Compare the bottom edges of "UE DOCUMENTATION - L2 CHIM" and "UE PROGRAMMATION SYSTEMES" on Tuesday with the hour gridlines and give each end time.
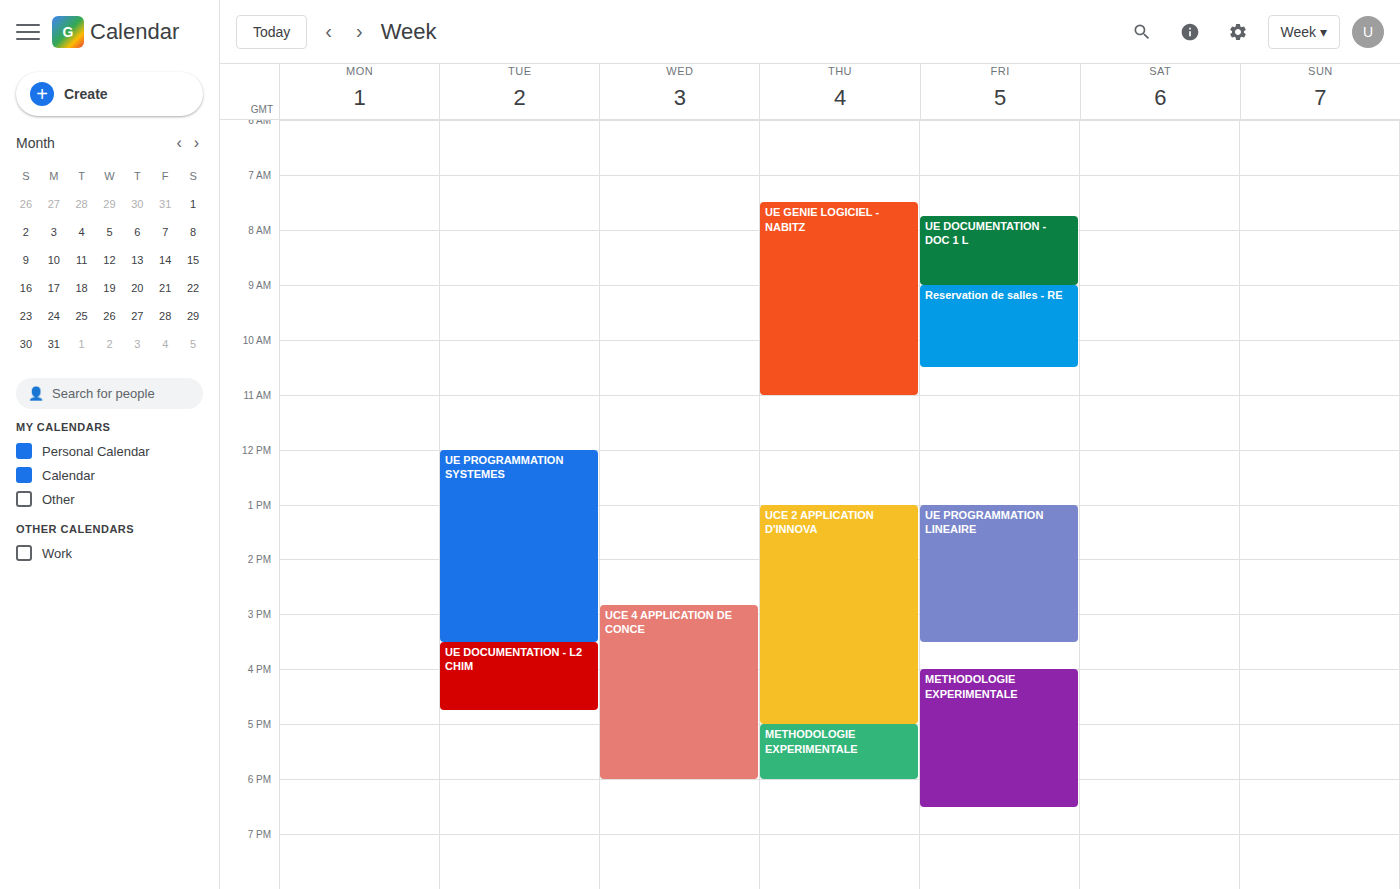
"UE DOCUMENTATION - L2 CHIM": 4:45 PM, neither: three quarters of the way from the 4 PM line to the 5 PM line. "UE PROGRAMMATION SYSTEMES": 3:30 PM, halfway between the 3 PM and 4 PM lines.